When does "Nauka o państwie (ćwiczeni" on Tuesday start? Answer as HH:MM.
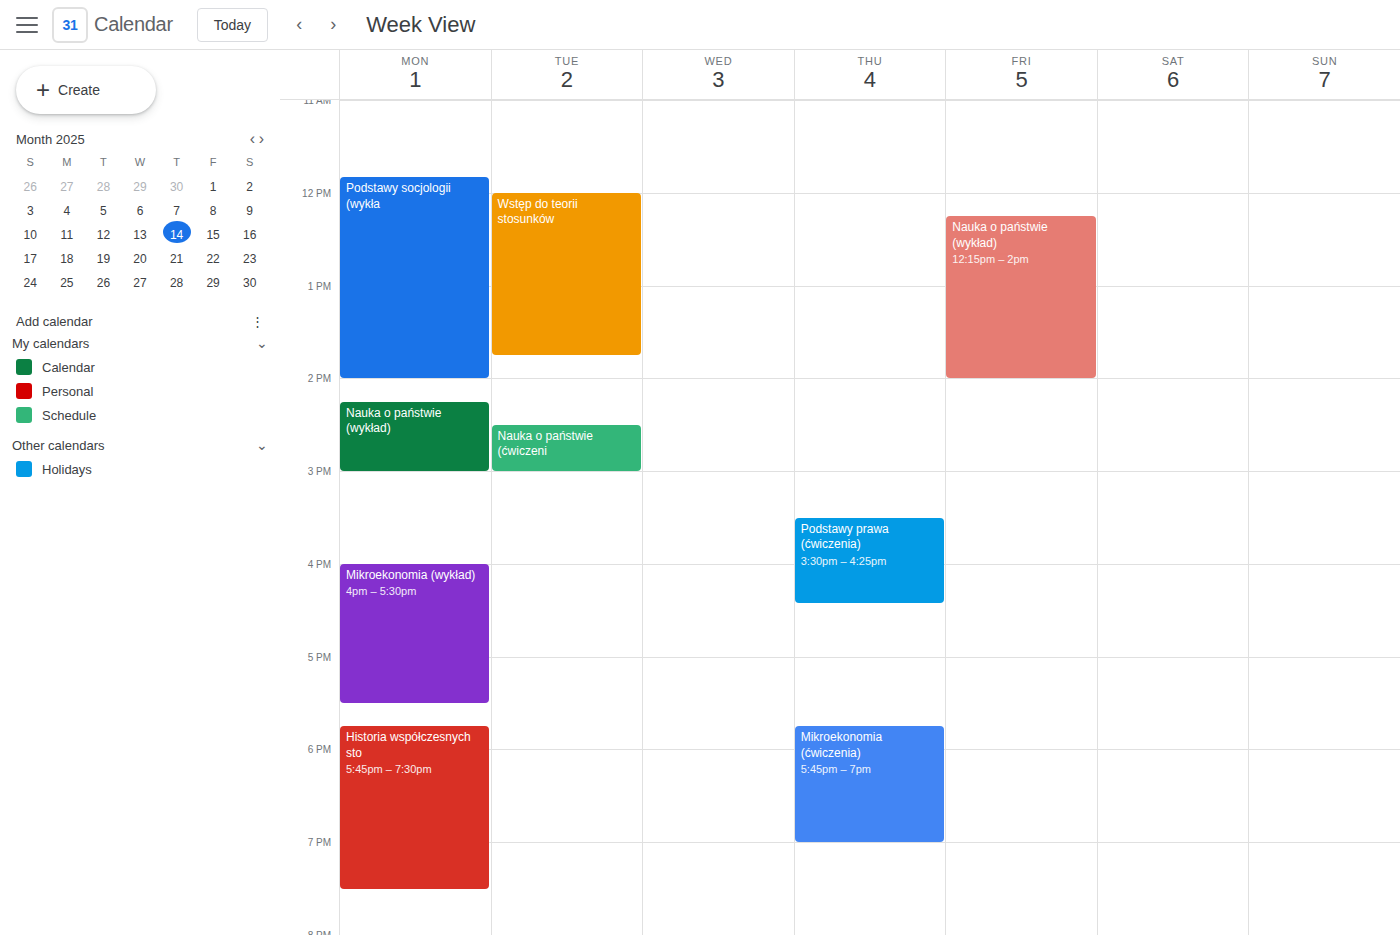
14:30